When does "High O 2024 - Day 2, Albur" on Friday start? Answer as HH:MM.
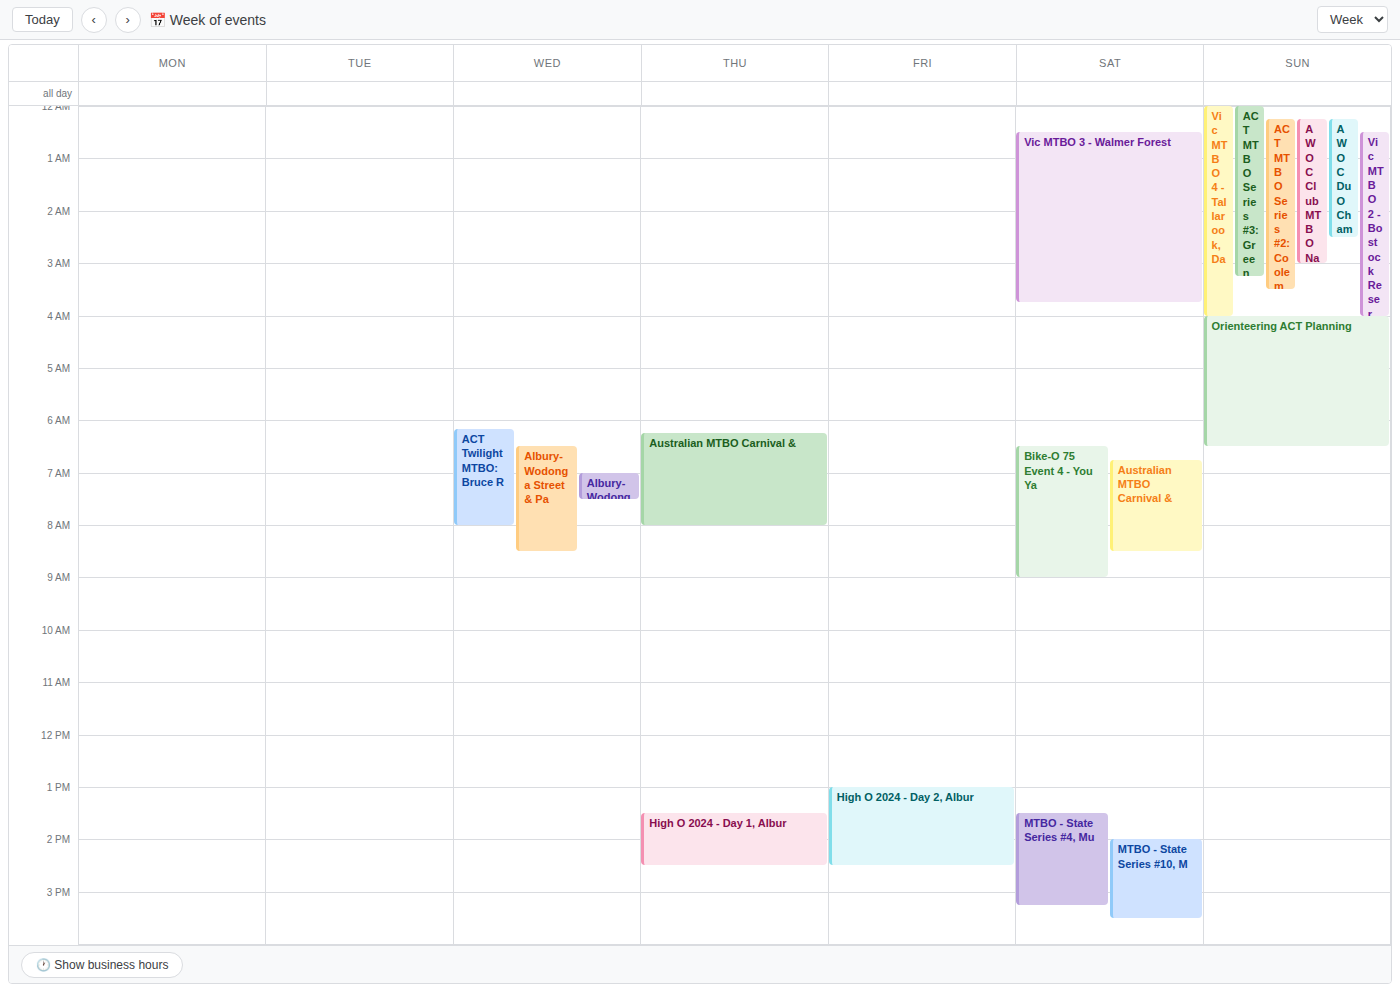
13:00